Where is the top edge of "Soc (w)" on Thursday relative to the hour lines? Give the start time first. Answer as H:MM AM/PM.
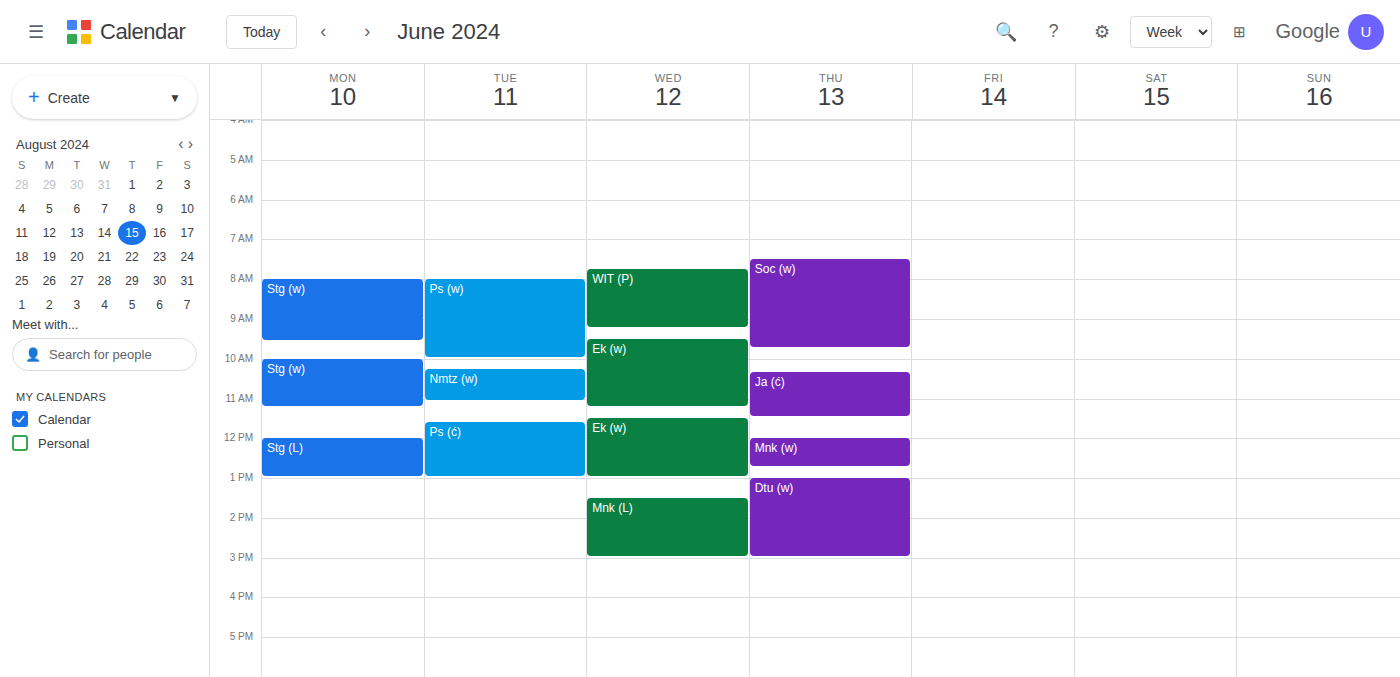
7:30 AM -- halfway between the 7 AM and 8 AM lines.